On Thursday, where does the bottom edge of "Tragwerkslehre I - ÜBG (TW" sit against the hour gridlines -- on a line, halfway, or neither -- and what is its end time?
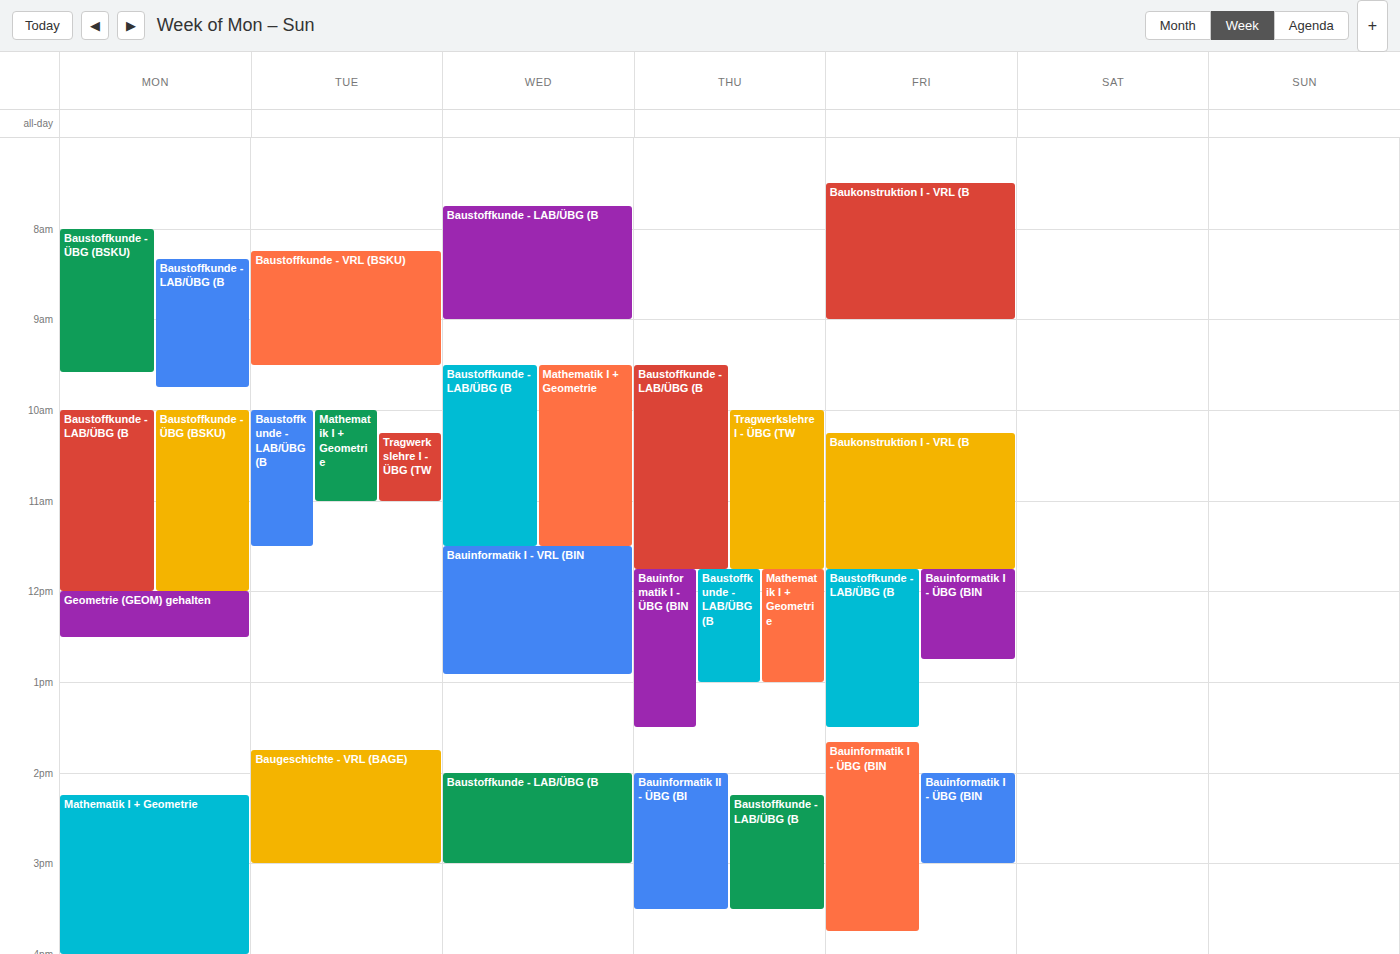
11:45 AM -- neither: three quarters of the way from the 11 AM line to the 12 PM line.